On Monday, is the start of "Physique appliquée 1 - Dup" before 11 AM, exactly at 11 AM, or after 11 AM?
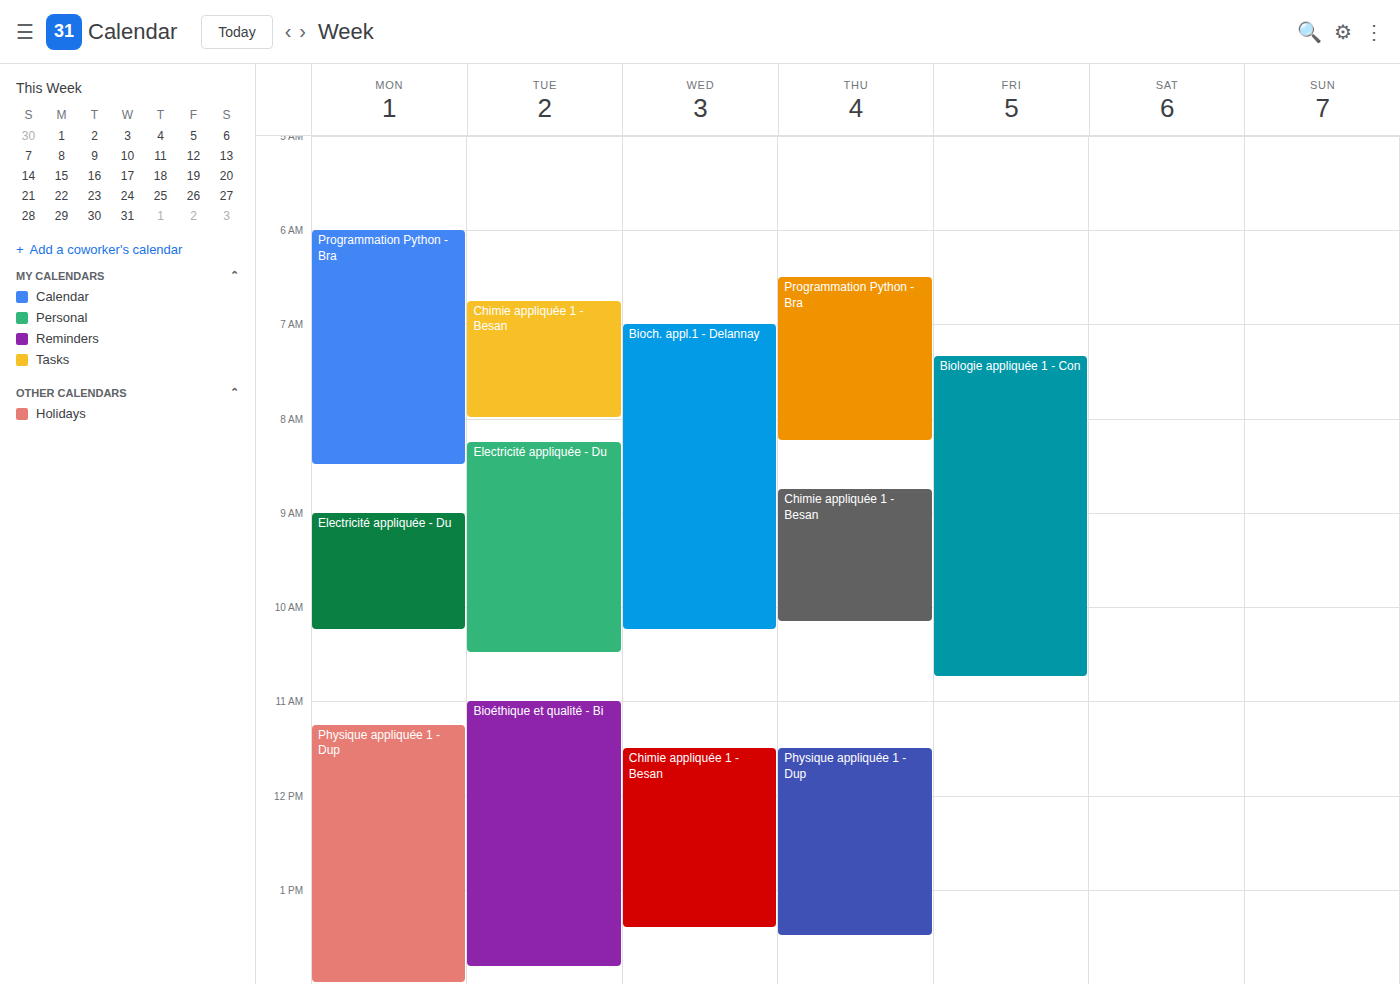
11:15 AM -- after 11 AM, 15 minutes below the 11 AM line.